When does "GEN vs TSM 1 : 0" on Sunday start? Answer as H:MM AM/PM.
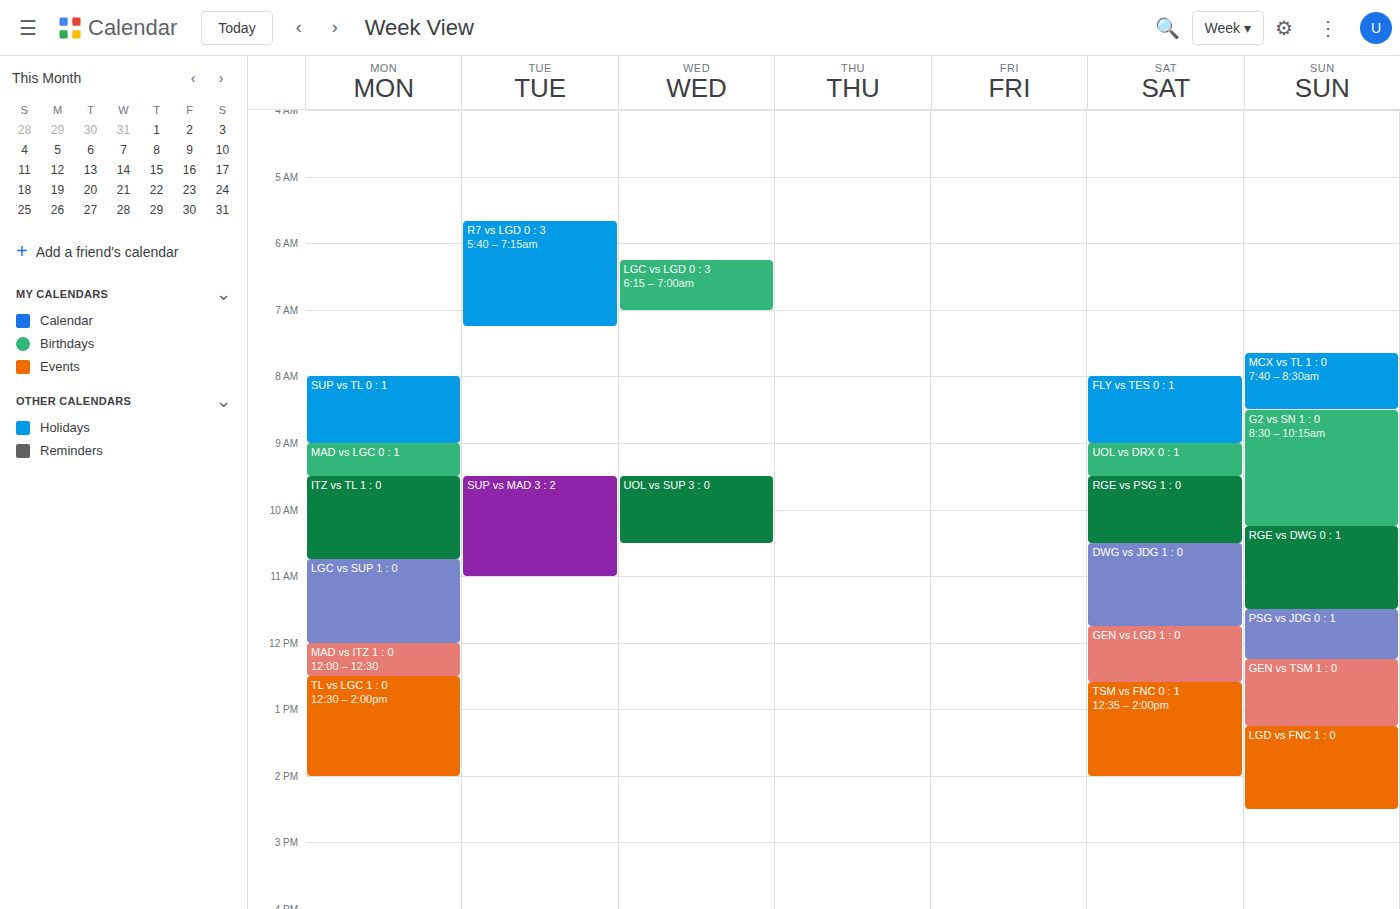
12:15 PM